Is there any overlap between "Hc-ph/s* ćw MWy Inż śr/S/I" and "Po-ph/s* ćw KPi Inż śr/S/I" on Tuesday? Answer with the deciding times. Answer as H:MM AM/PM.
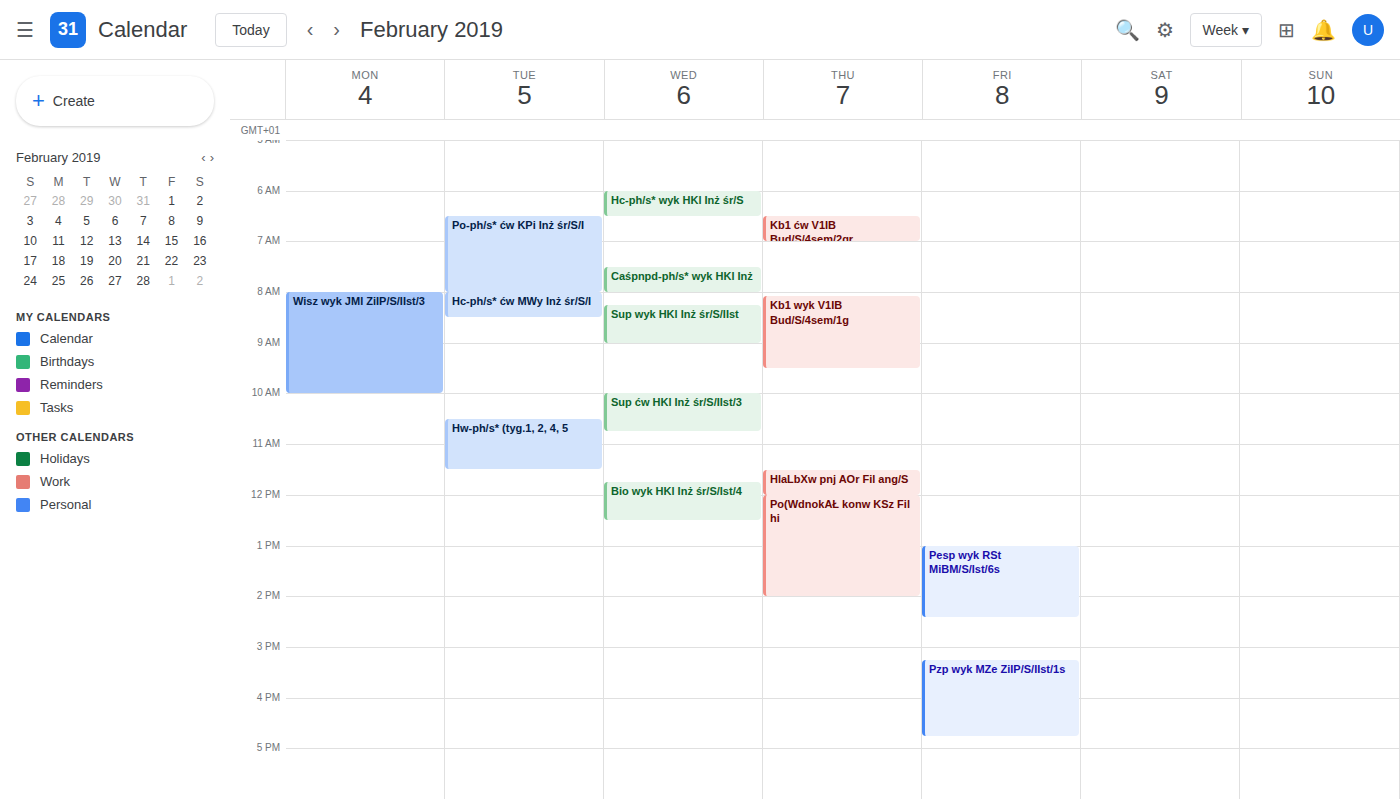
"Po-ph/s* ćw KPi Inż śr/S/I" ends at 8:00 AM, exactly when "Hc-ph/s* ćw MWy Inż śr/S/I" starts -- they touch but do not overlap.